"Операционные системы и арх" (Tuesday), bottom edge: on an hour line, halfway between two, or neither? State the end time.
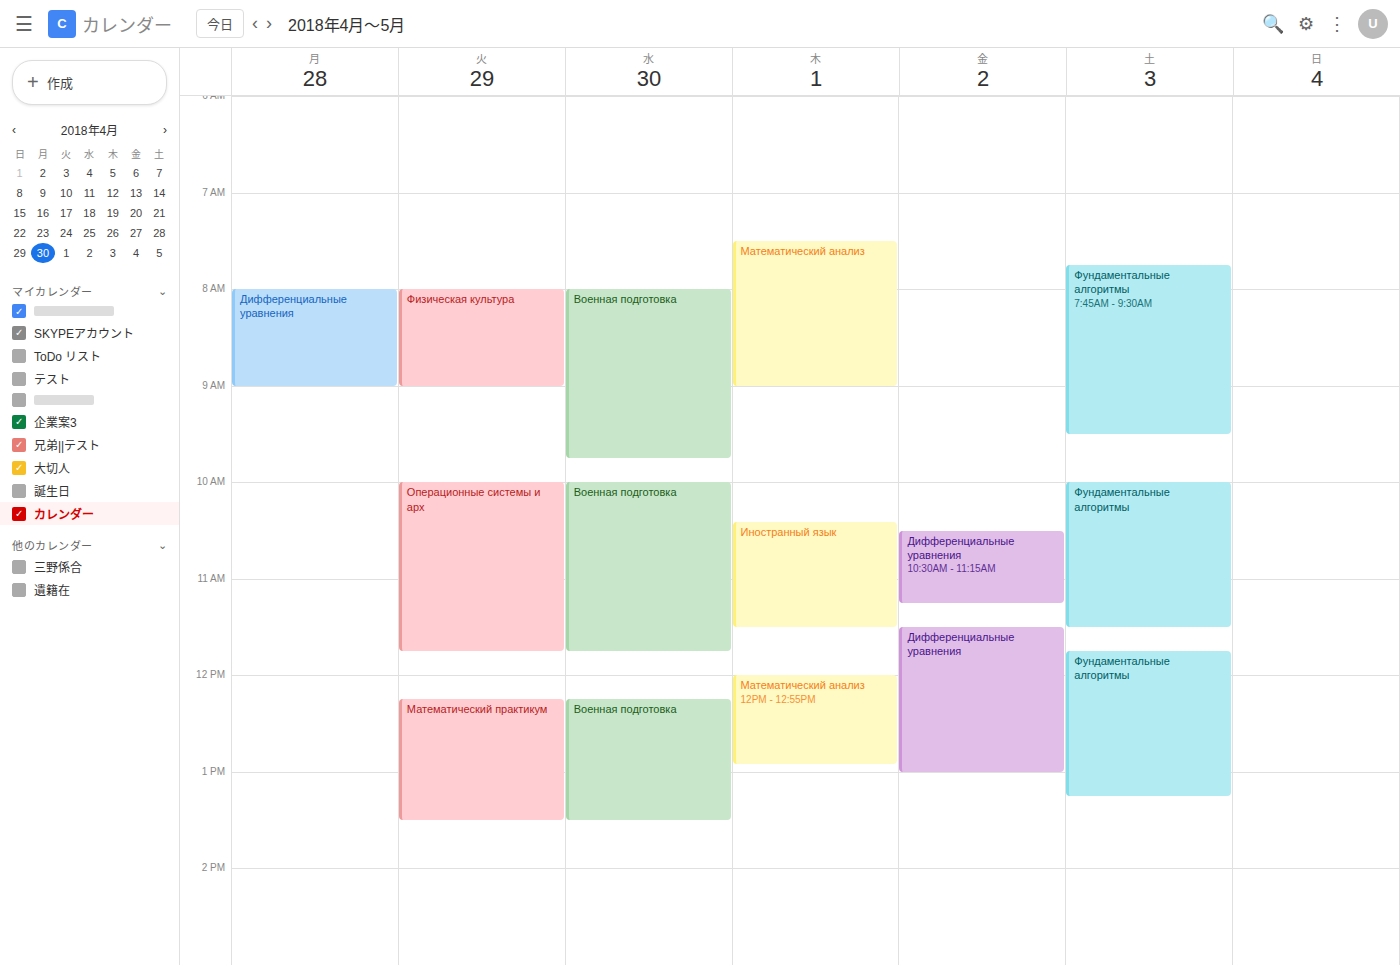
11:45 -- neither: three quarters of the way from the 11:00 line to the 12:00 line.